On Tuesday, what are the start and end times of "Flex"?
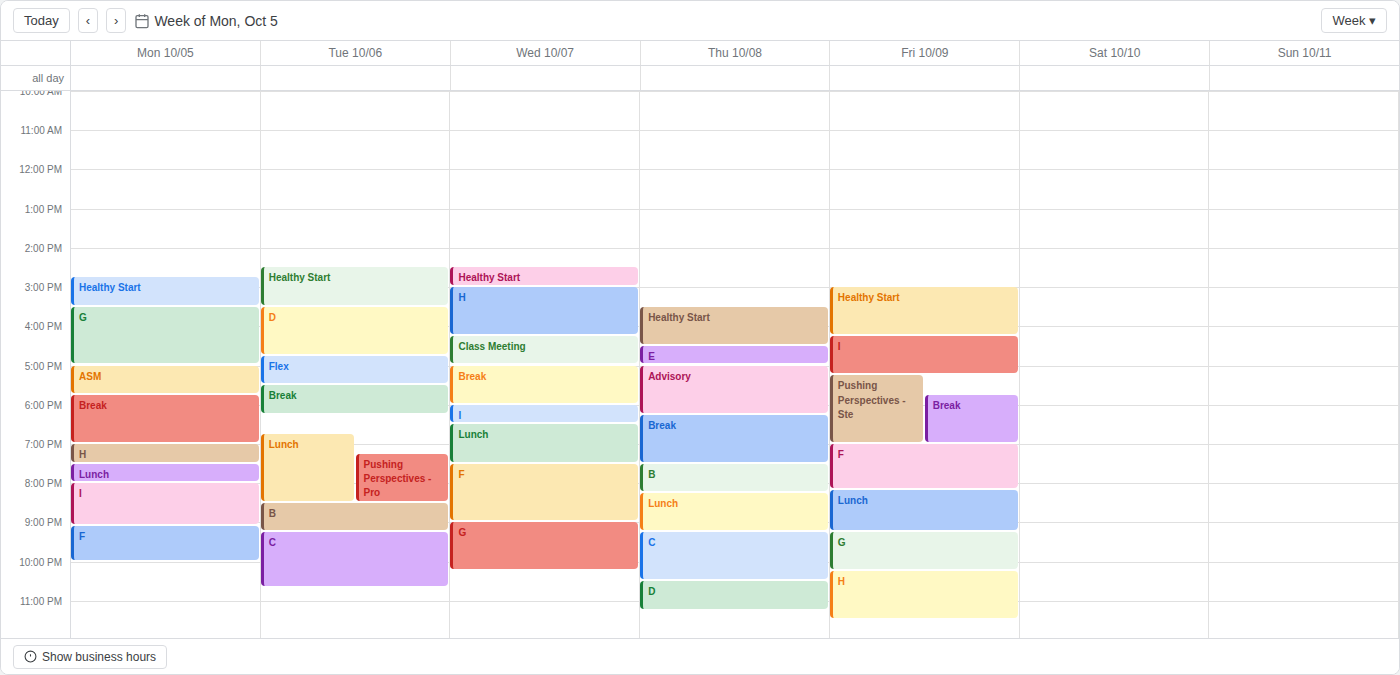
4:45 PM to 5:30 PM